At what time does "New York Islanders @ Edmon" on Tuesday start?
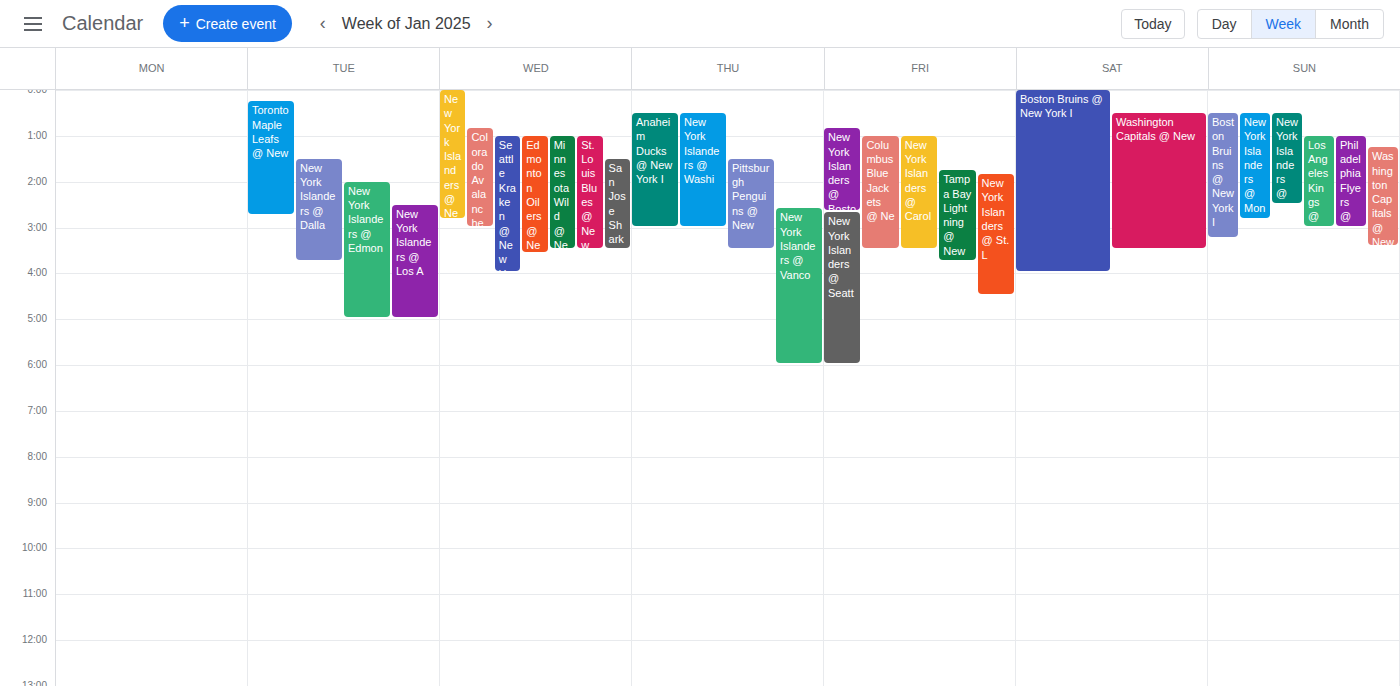
2:00 AM